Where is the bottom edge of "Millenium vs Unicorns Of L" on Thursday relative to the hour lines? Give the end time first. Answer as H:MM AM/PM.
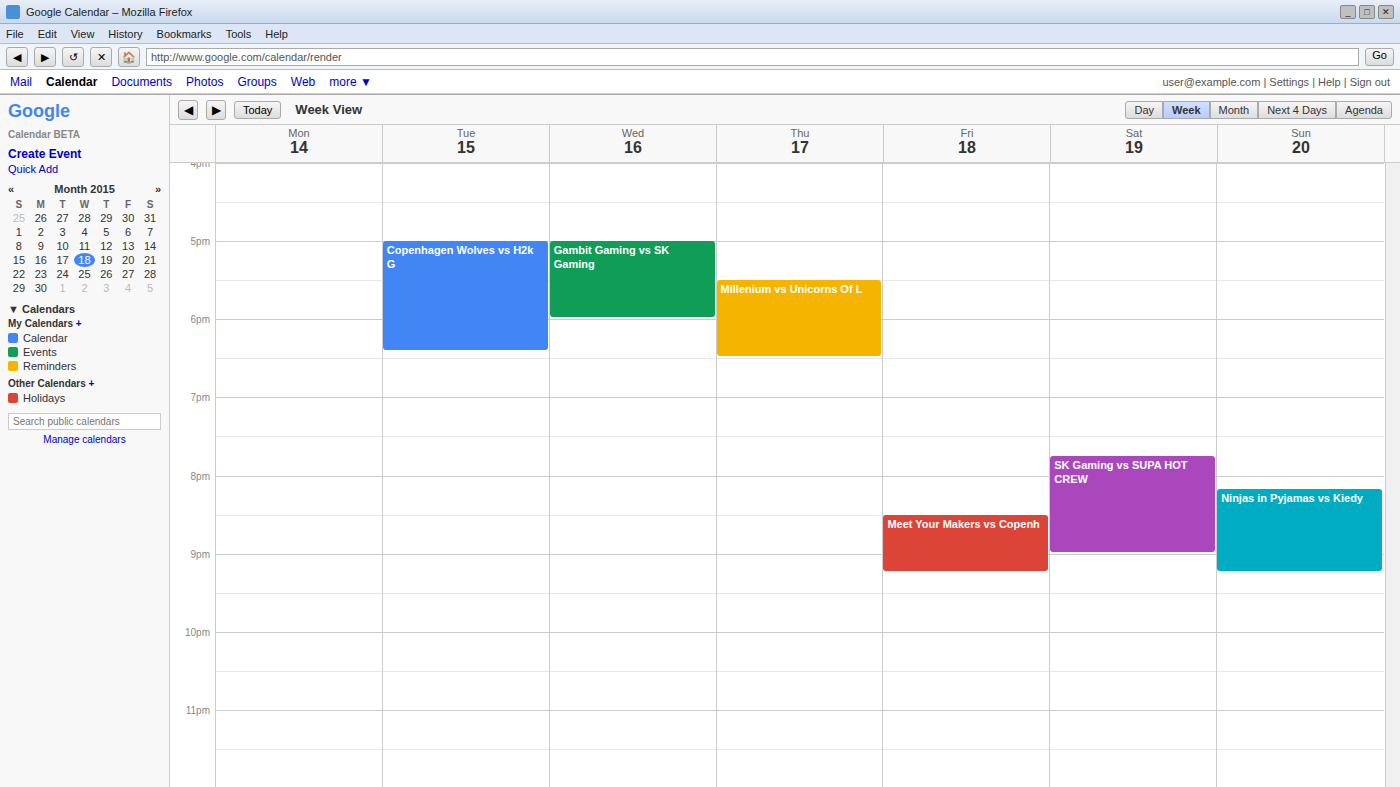
6:30 PM -- halfway between the 6 PM and 7 PM lines.